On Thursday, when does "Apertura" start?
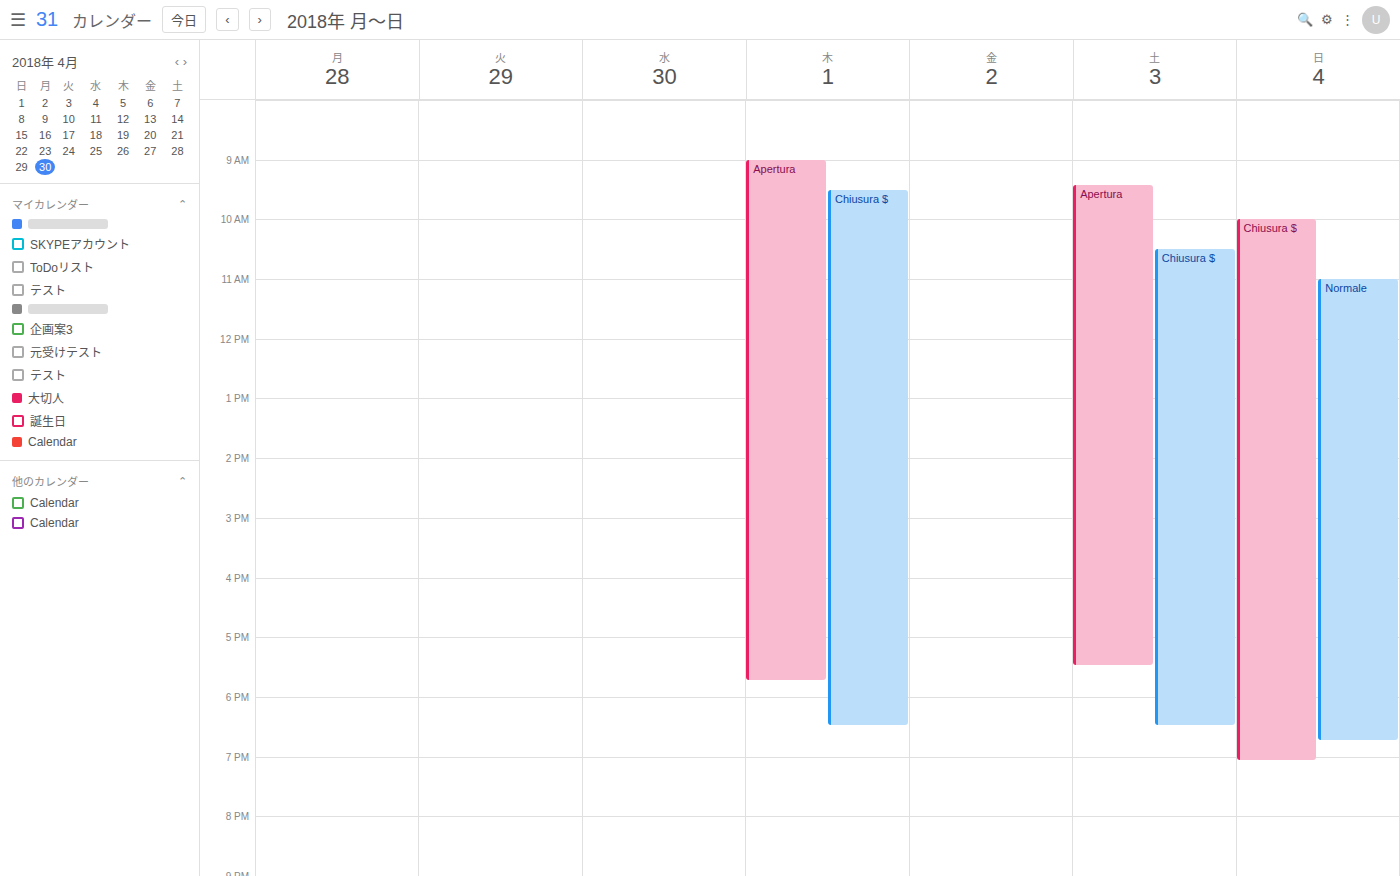
9:00 AM